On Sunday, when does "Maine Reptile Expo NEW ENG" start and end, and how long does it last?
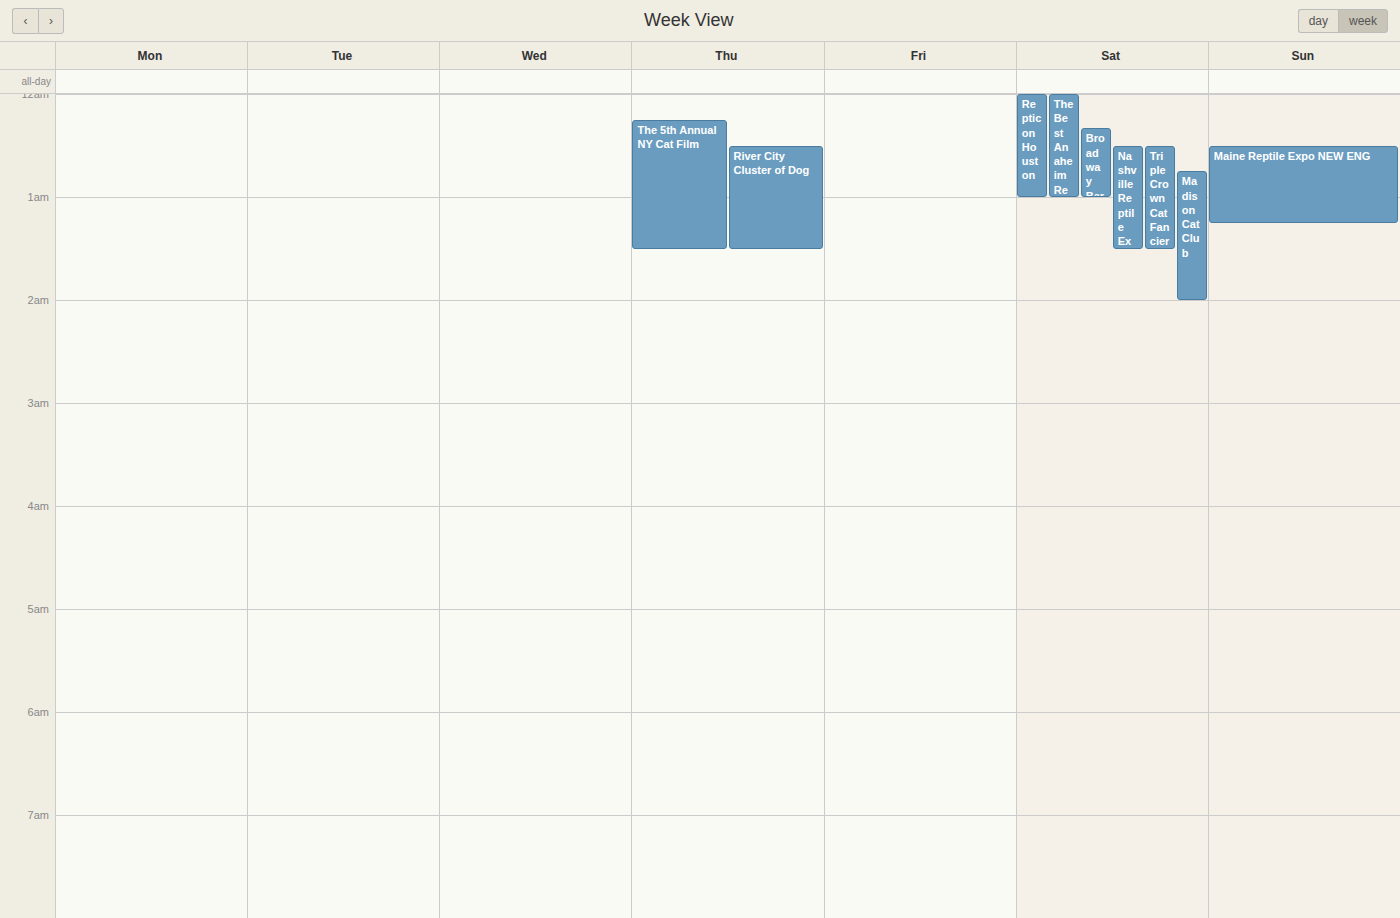
12:30 AM to 1:15 AM, 45 minutes